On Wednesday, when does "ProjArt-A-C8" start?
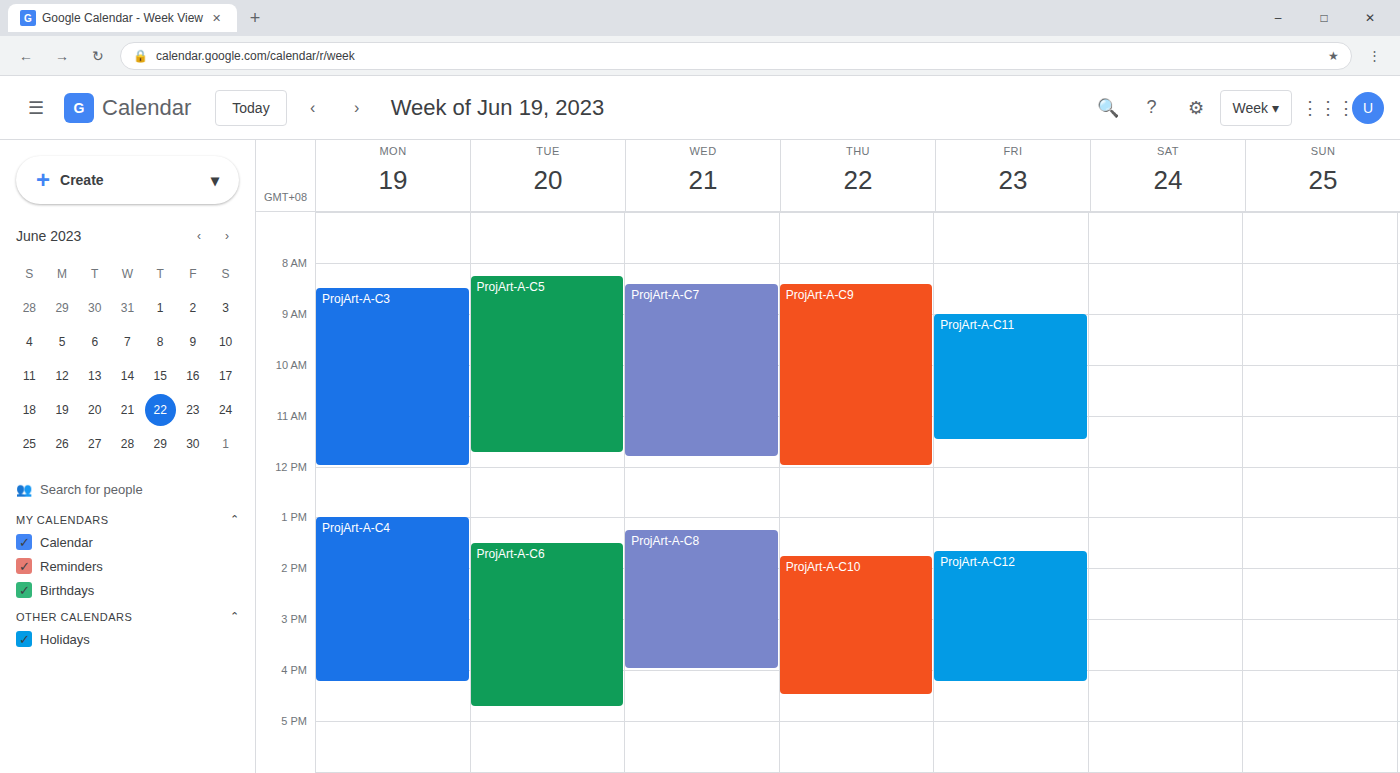
1:15 PM